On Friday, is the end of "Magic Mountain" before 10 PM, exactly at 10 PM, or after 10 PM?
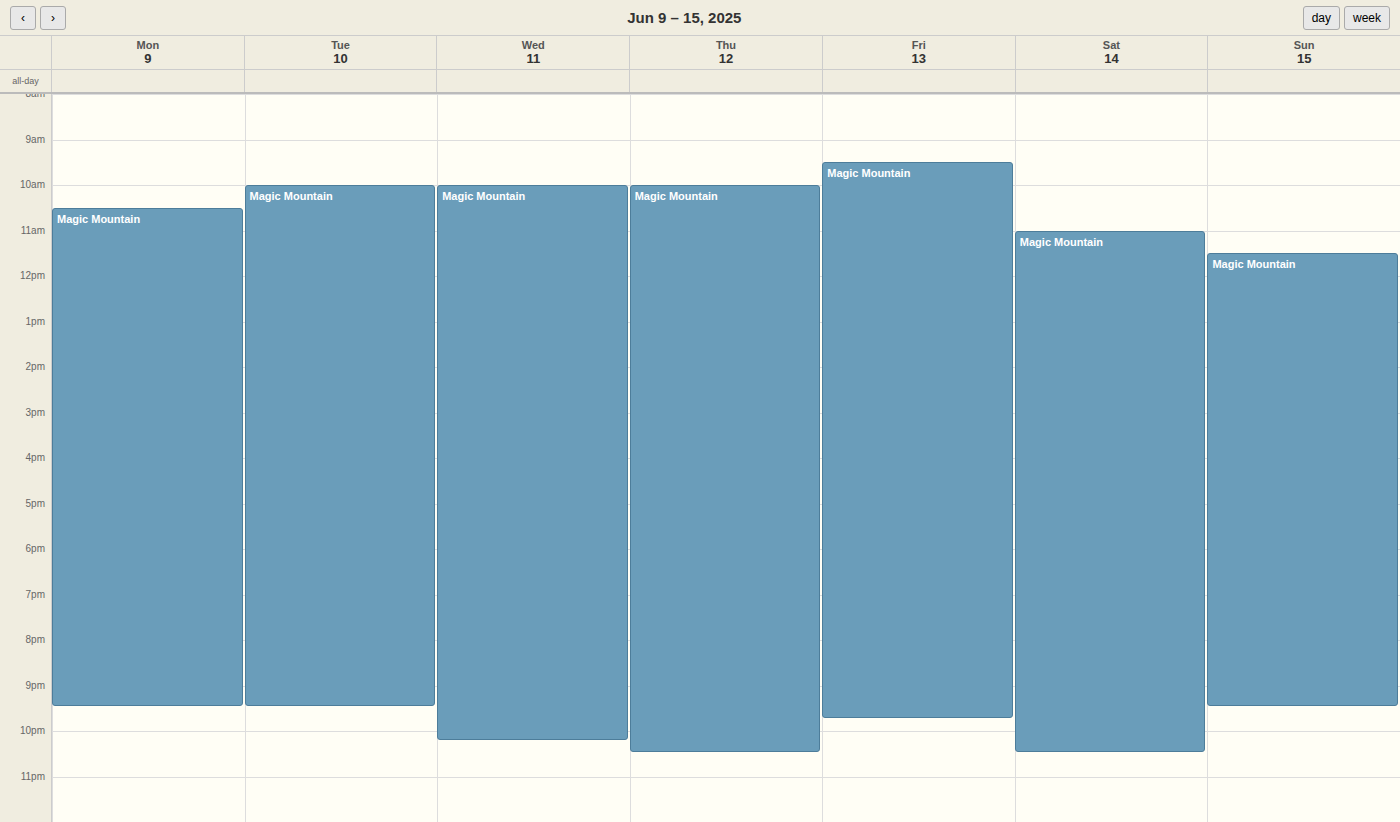
9:45 PM -- before 10 PM, 15 minutes above the 10 PM line.